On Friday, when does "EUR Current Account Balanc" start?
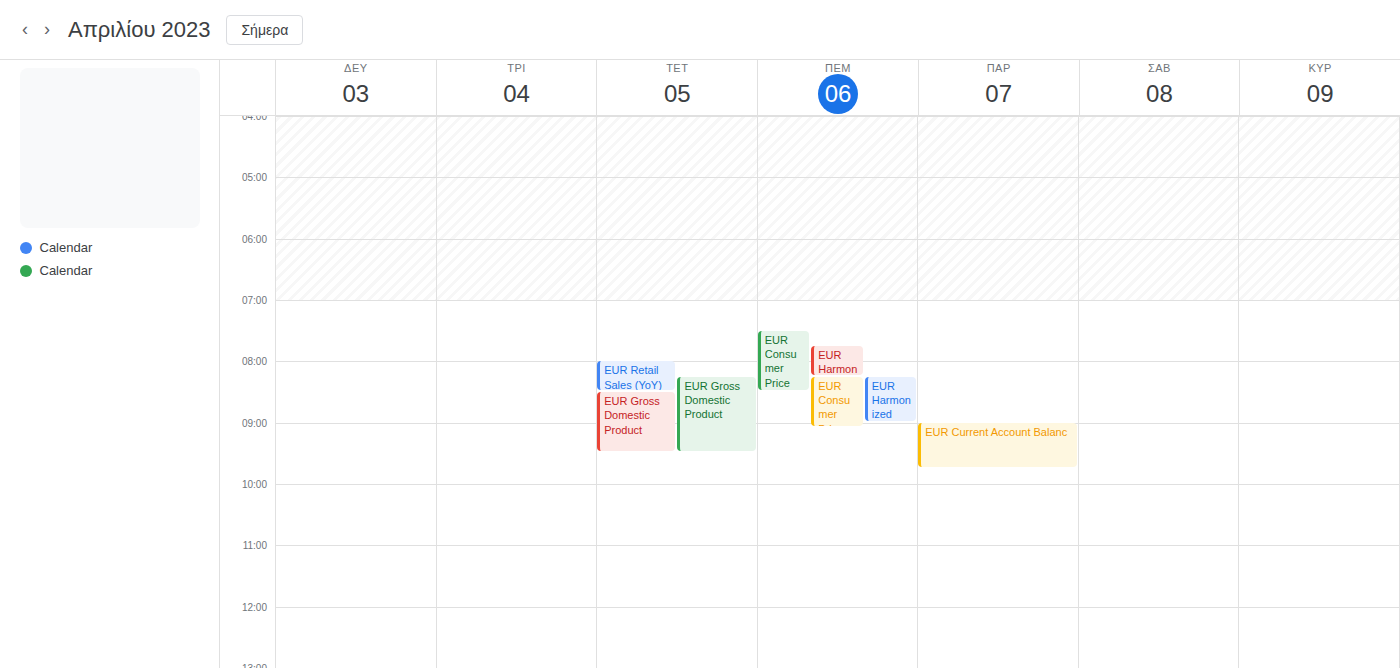
9:00 AM